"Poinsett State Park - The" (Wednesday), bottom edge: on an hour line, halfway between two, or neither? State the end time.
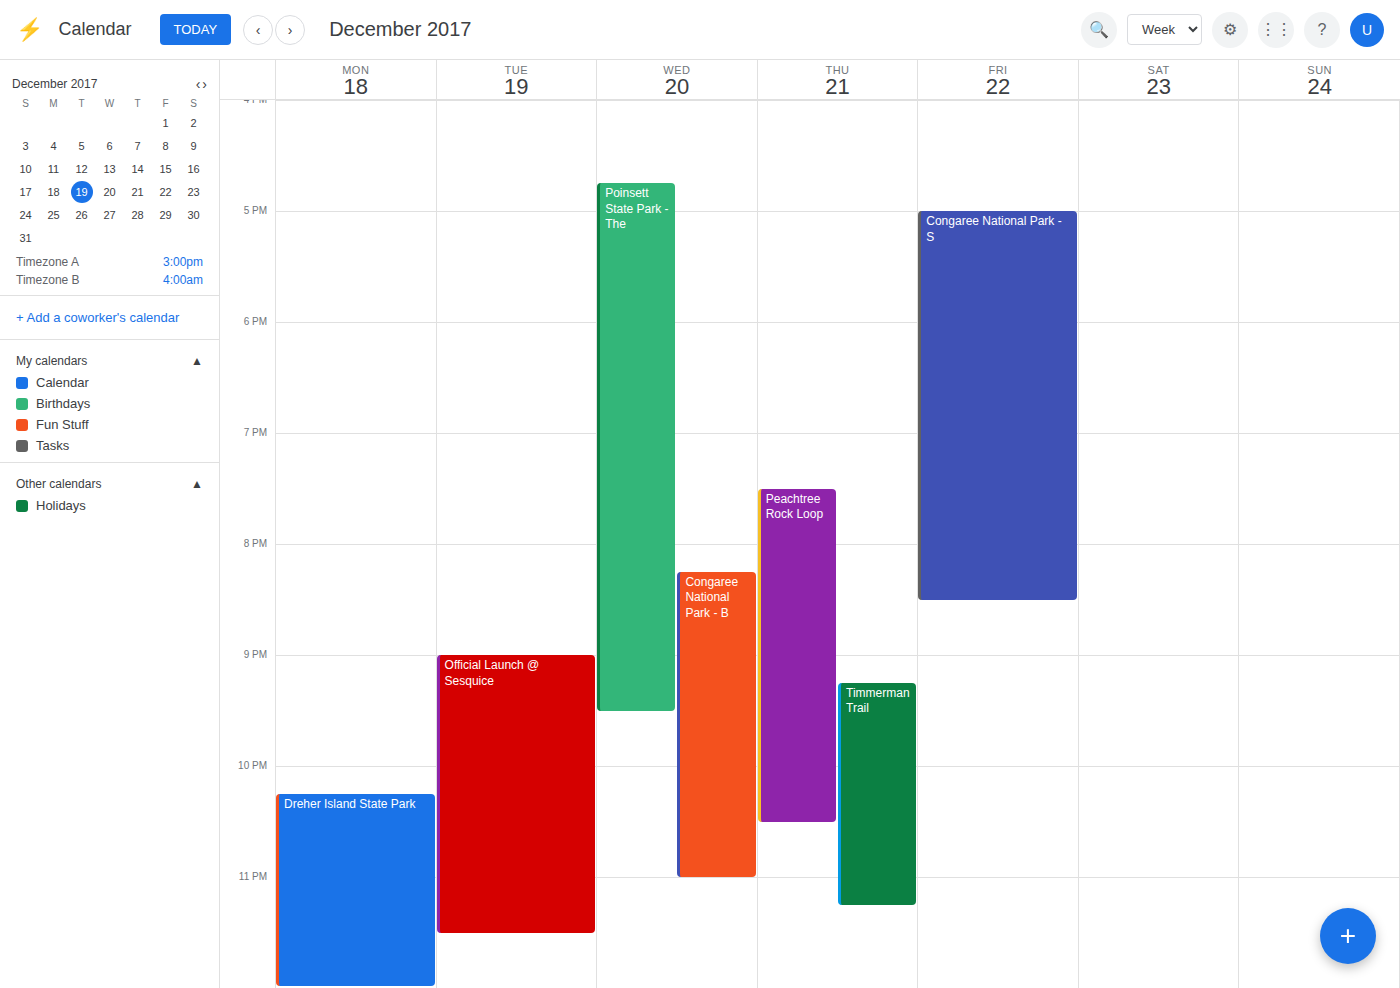
21:30 -- halfway between the 21:00 and 22:00 lines.